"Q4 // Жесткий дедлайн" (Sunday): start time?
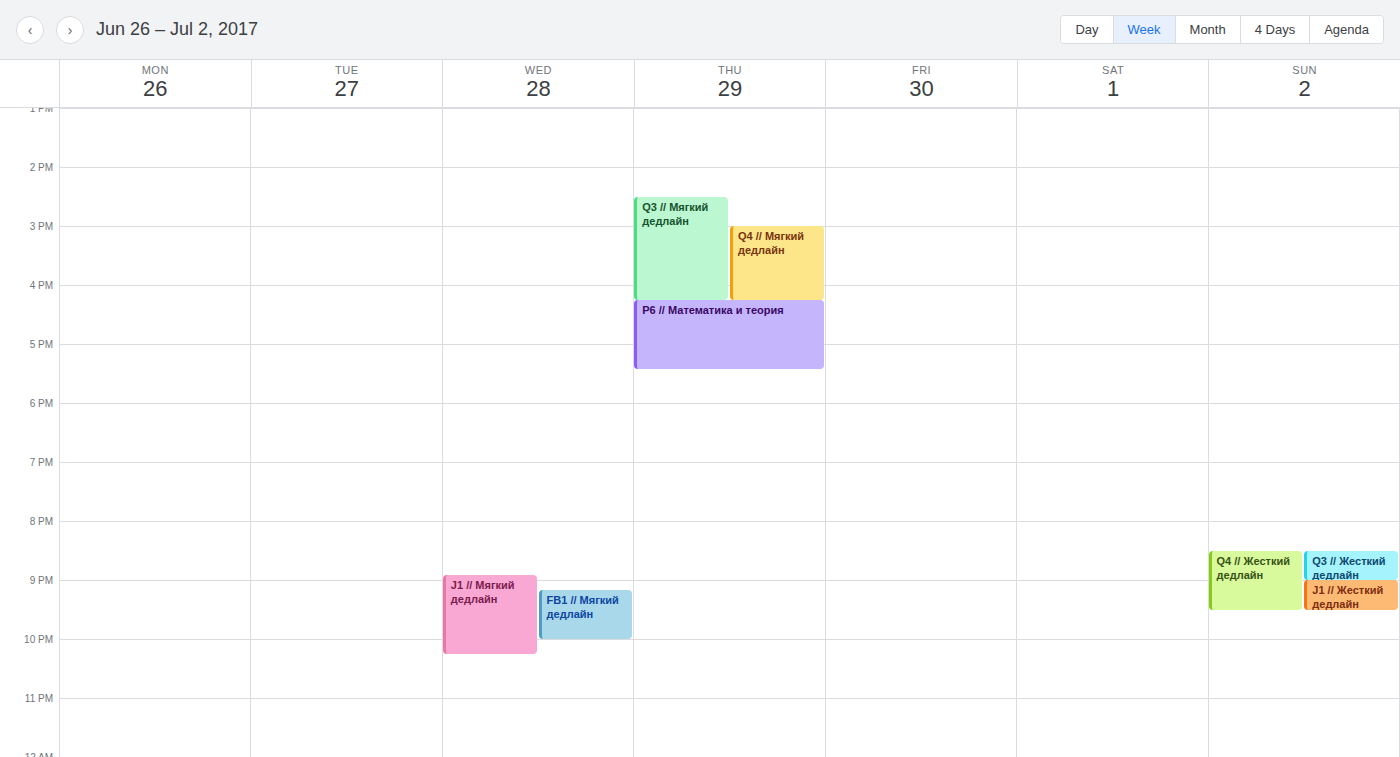
8:30 PM